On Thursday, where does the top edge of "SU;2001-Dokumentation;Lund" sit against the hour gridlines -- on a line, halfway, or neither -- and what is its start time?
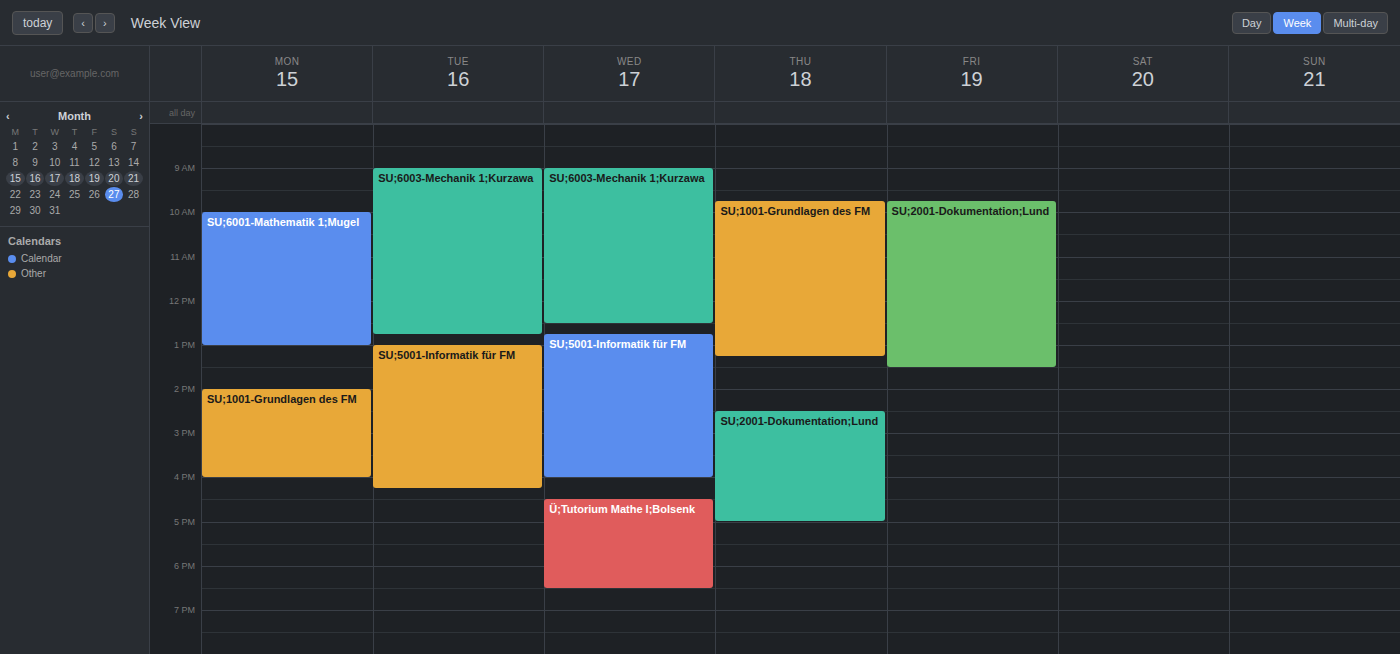
2:30 PM -- halfway between the 2 PM and 3 PM lines.